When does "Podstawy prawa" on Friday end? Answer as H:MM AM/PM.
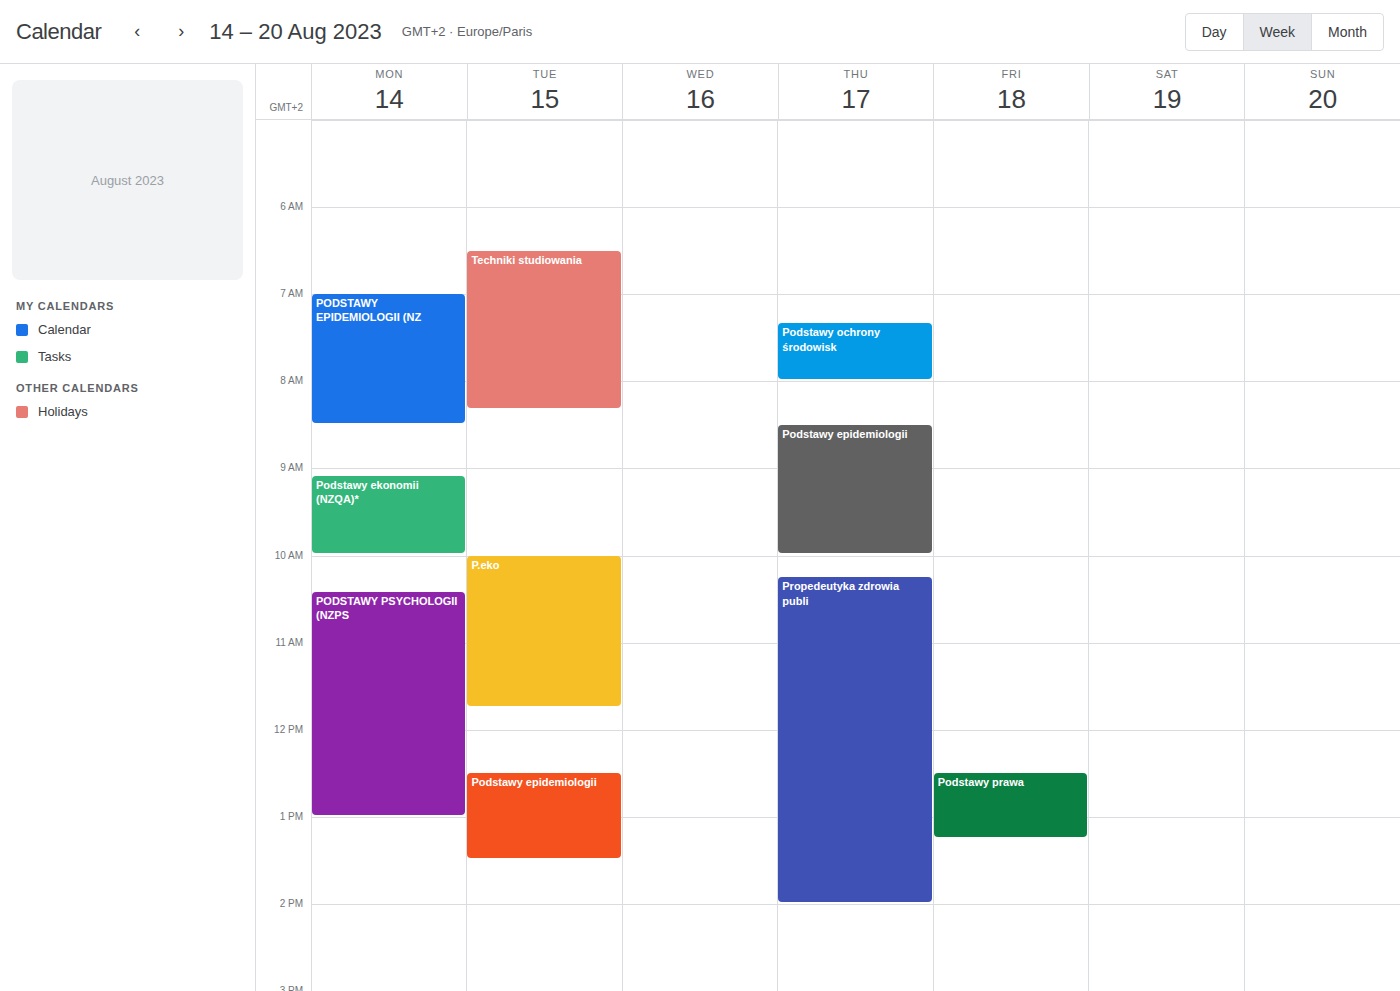
1:15 PM